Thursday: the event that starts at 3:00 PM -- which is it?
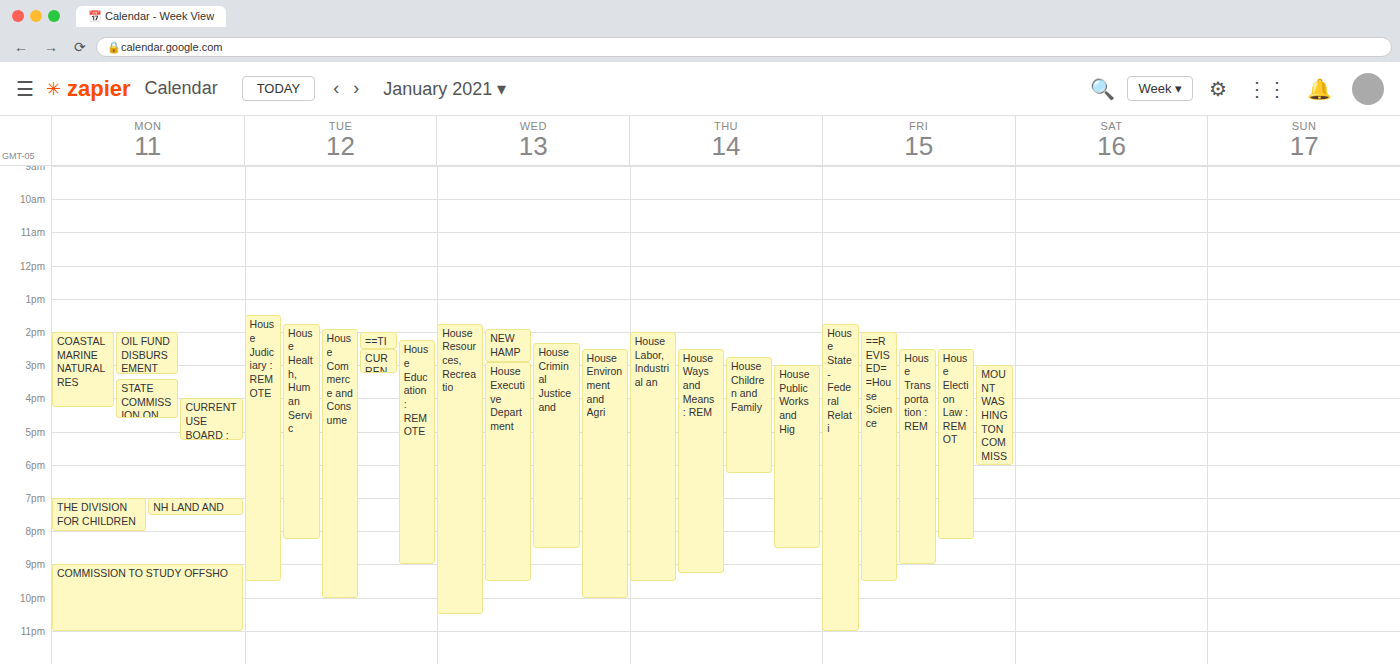
"House Public Works and Hig"